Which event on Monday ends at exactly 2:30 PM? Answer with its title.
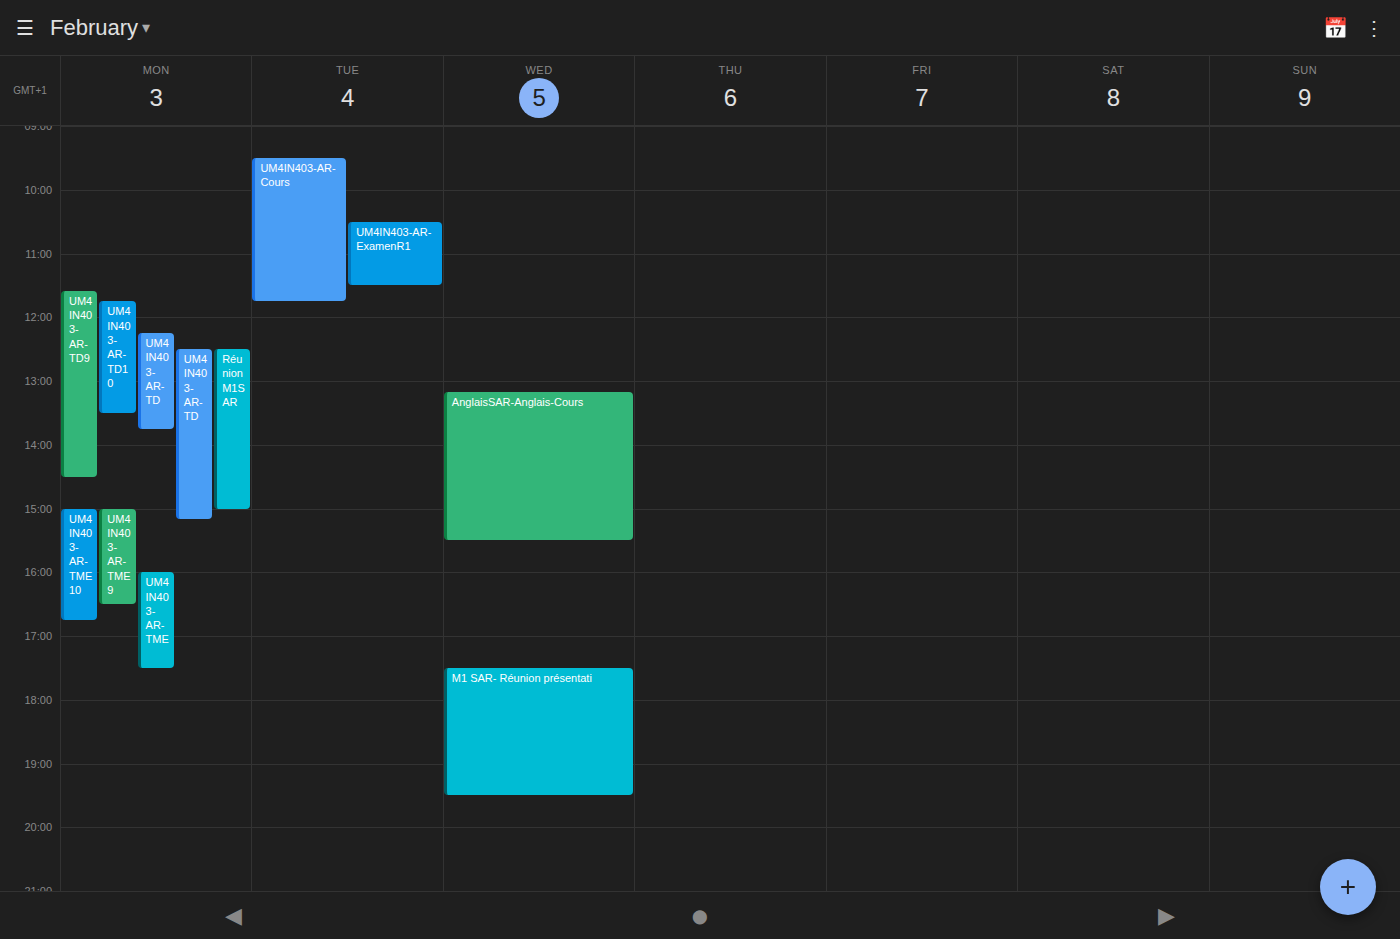
"UM4IN403-AR-TD9"